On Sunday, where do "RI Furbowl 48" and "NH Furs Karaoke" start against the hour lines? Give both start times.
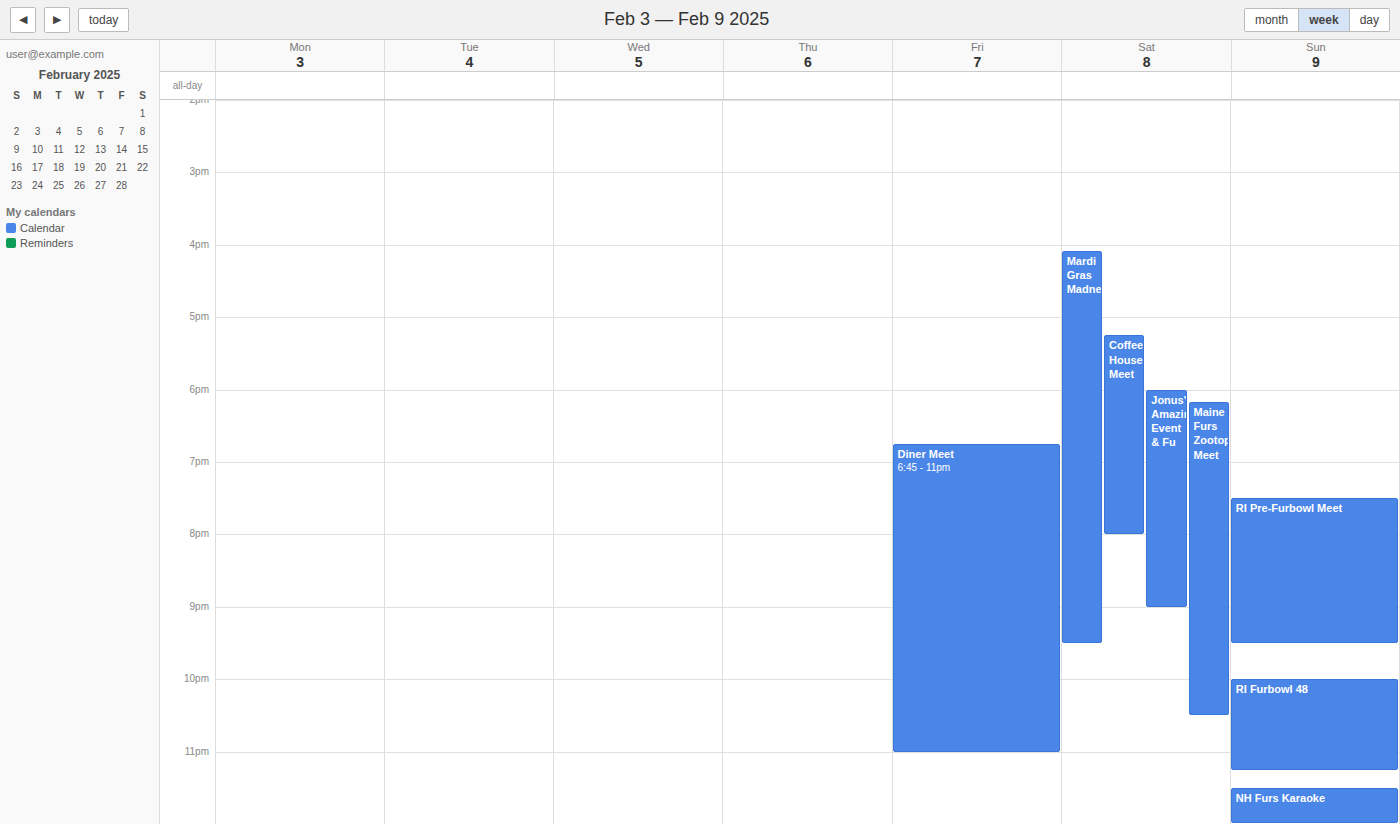
"RI Furbowl 48": 10:00 PM, exactly on the 10 PM line. "NH Furs Karaoke": 11:30 PM, halfway between the 11 PM and 12 AM lines.